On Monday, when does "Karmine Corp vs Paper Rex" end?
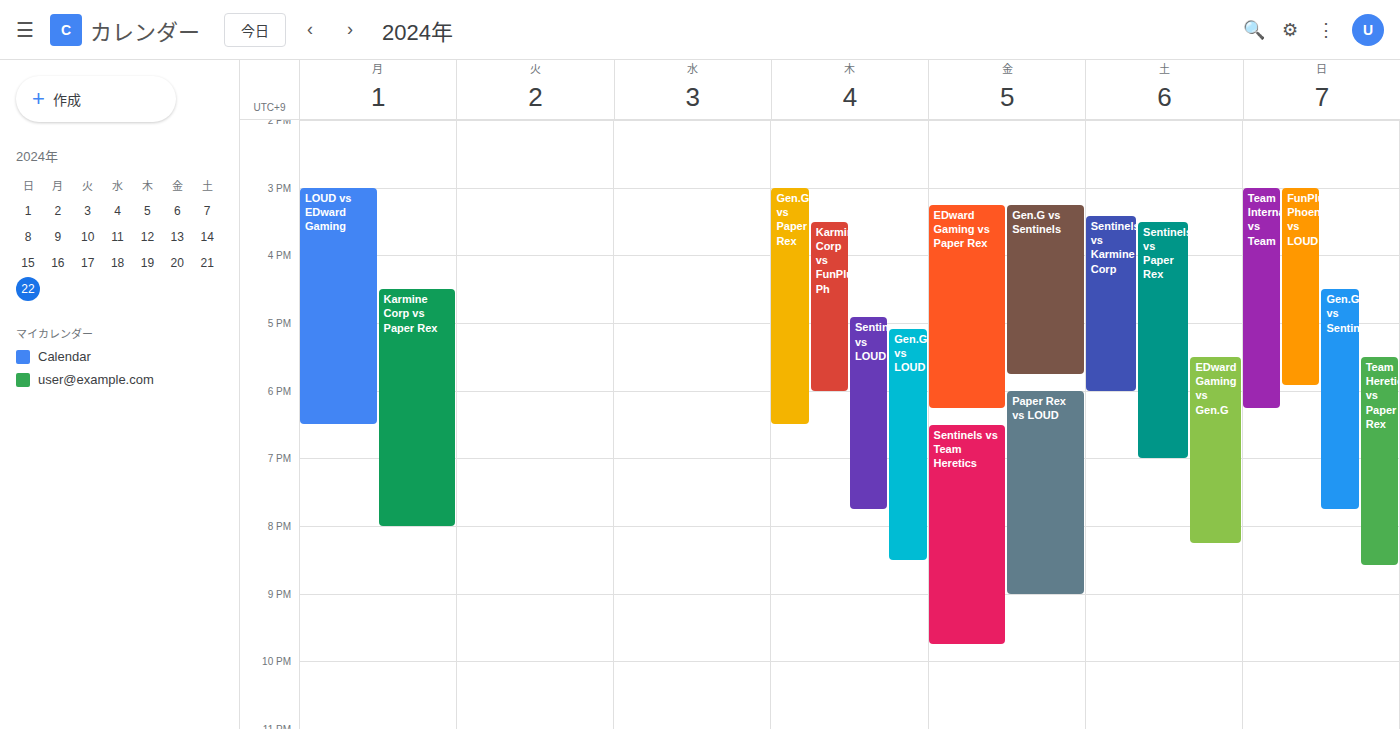
8:00 PM